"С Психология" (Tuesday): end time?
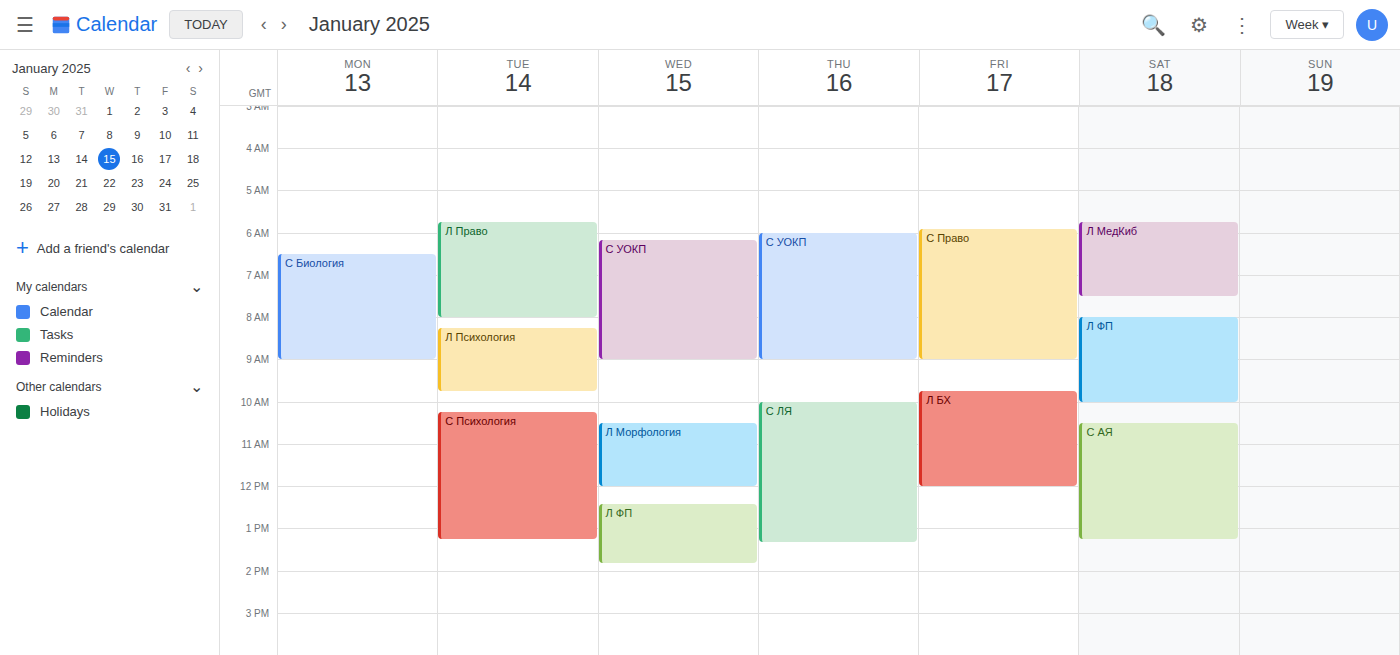
1:15 PM